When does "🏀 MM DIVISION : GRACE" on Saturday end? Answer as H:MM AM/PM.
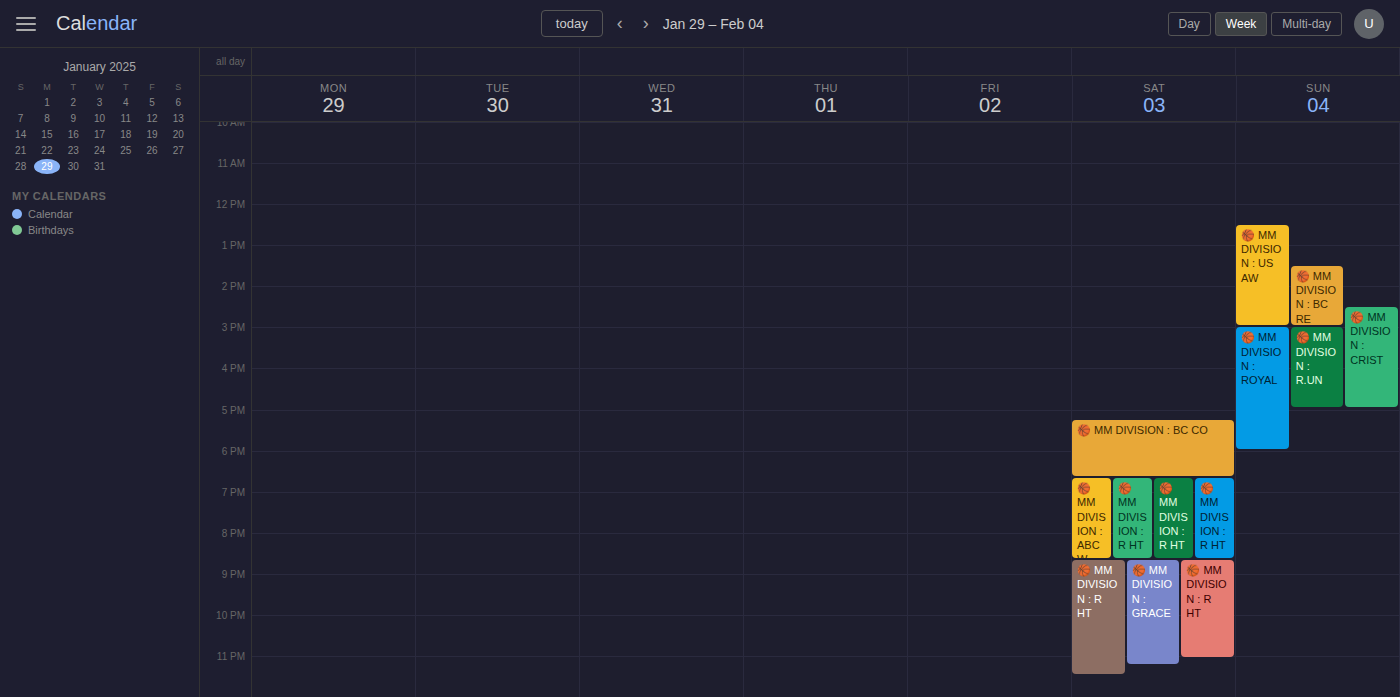
11:15 PM